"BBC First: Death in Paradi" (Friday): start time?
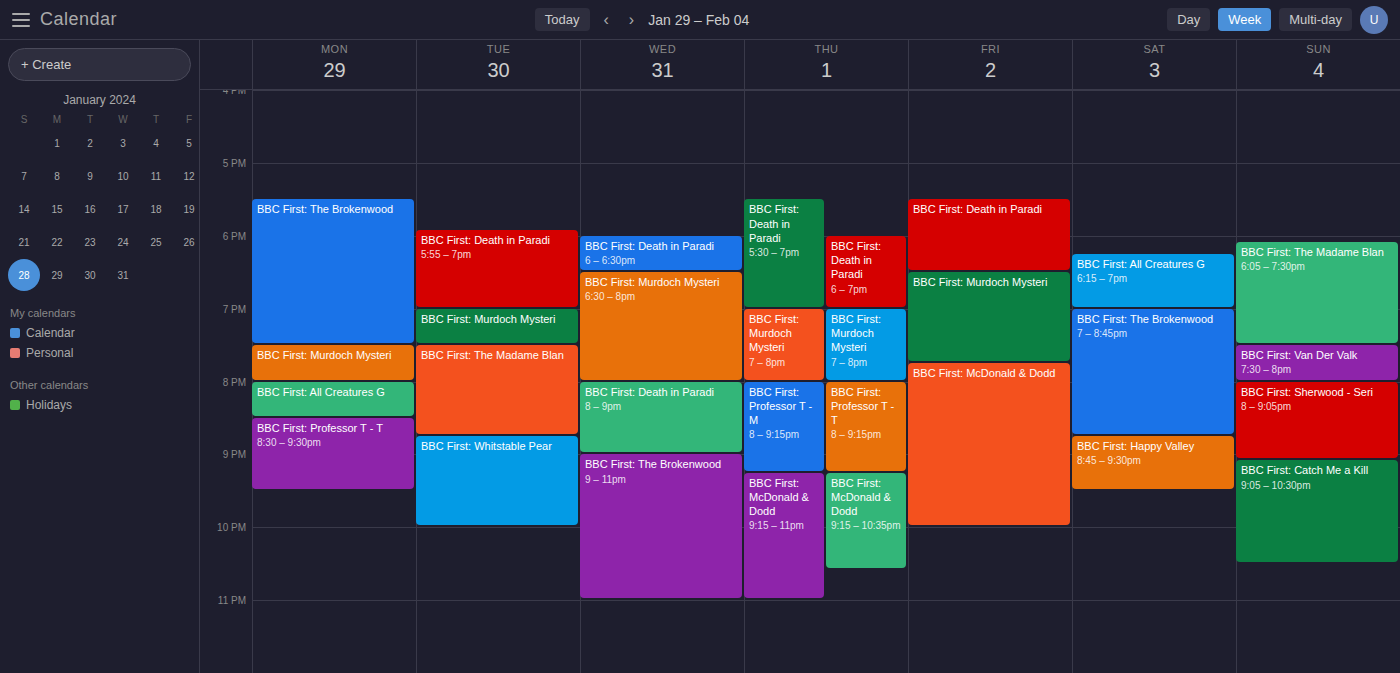
5:30 PM